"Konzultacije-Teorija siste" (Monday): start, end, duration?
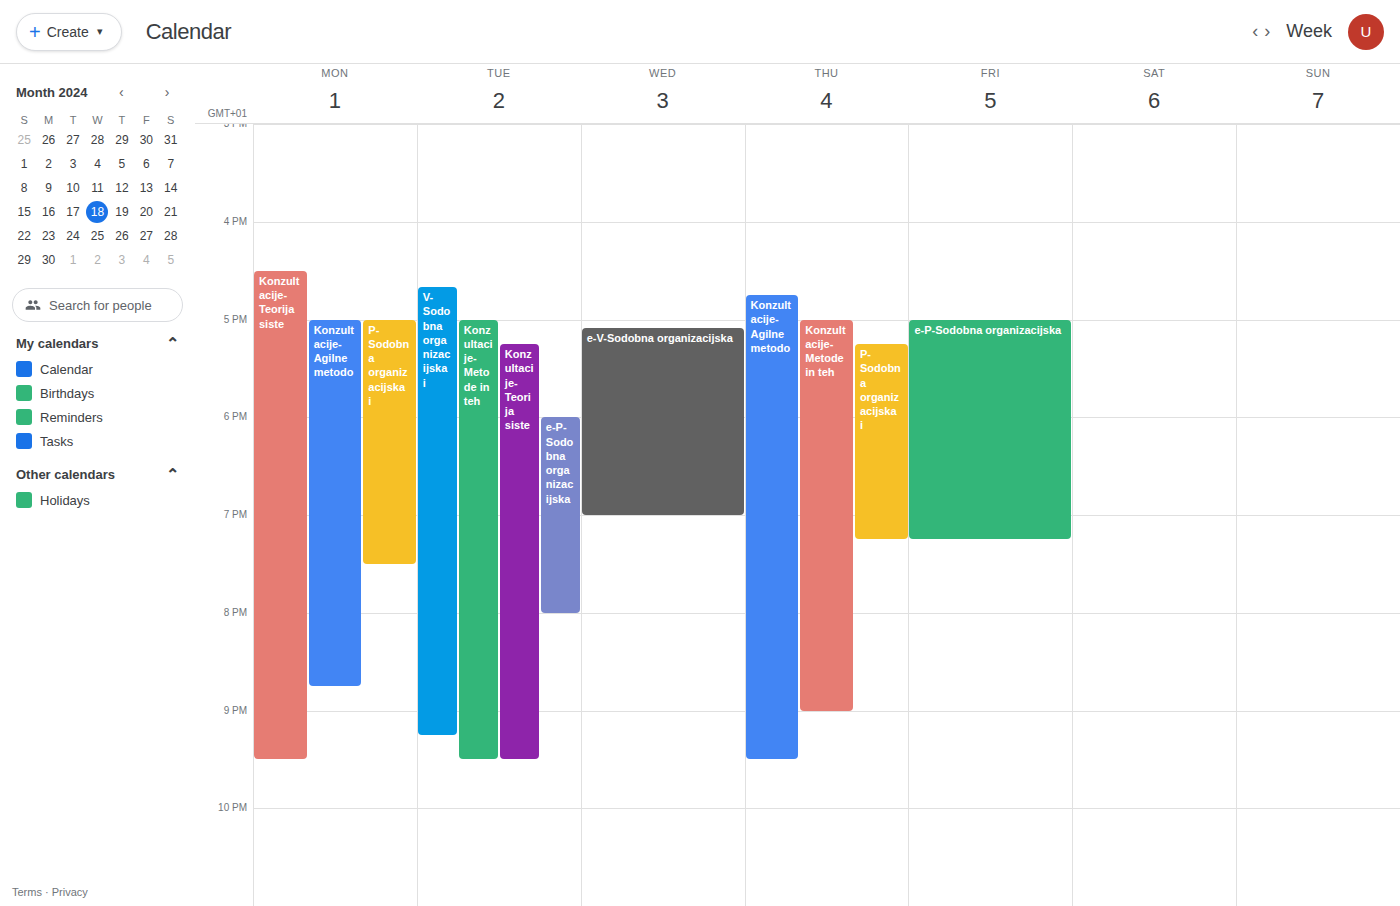
4:30 PM to 9:30 PM, 5 hours